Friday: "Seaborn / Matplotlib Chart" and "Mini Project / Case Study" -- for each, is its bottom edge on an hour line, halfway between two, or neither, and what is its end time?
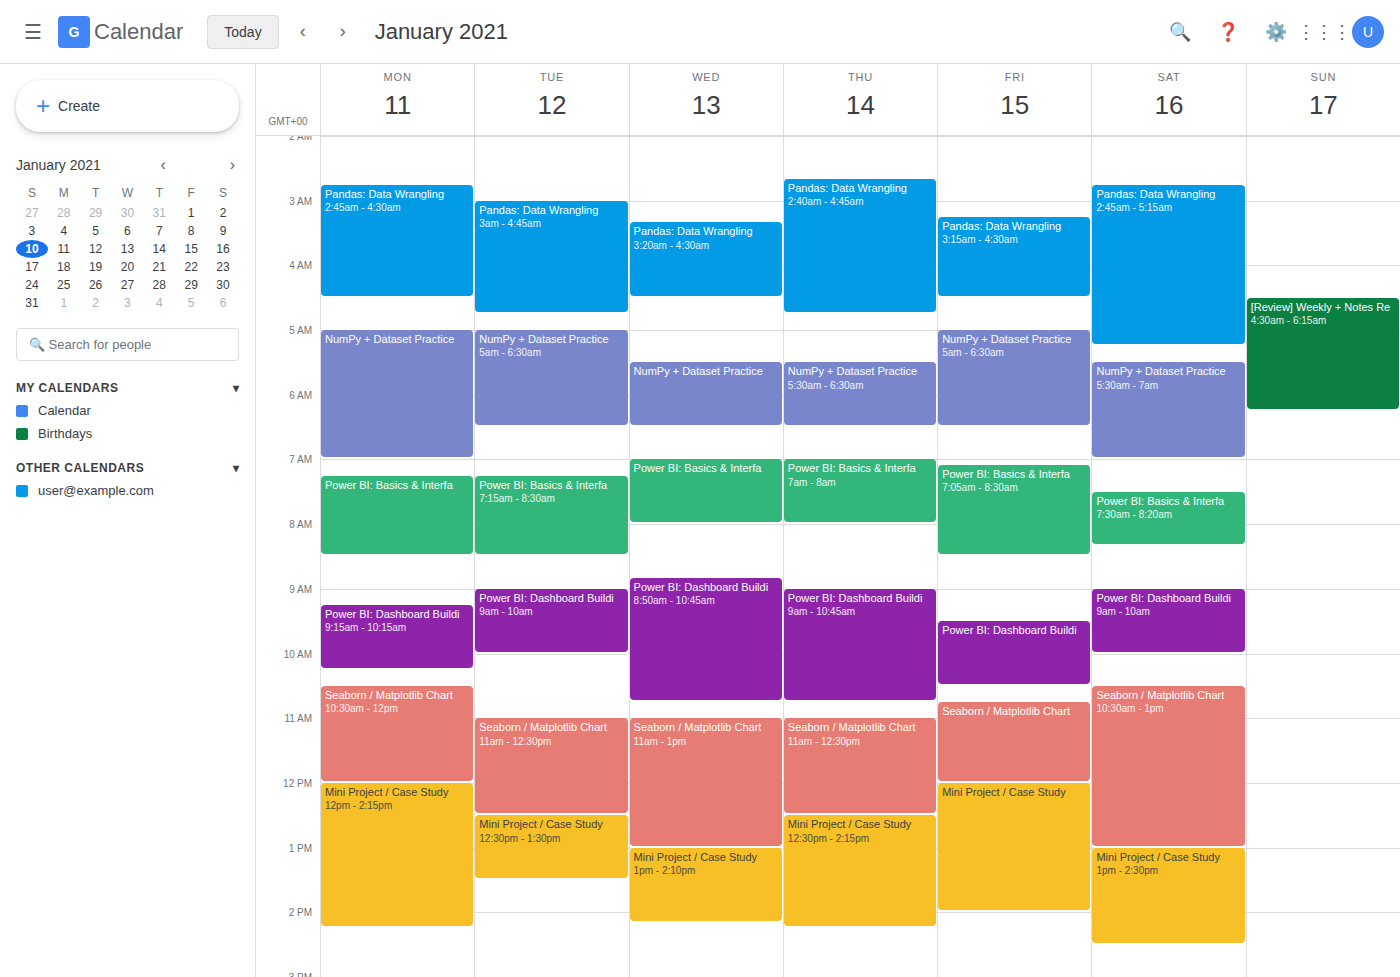
"Seaborn / Matplotlib Chart": 12:00 PM, exactly on the 12 PM line. "Mini Project / Case Study": 2:00 PM, exactly on the 2 PM line.